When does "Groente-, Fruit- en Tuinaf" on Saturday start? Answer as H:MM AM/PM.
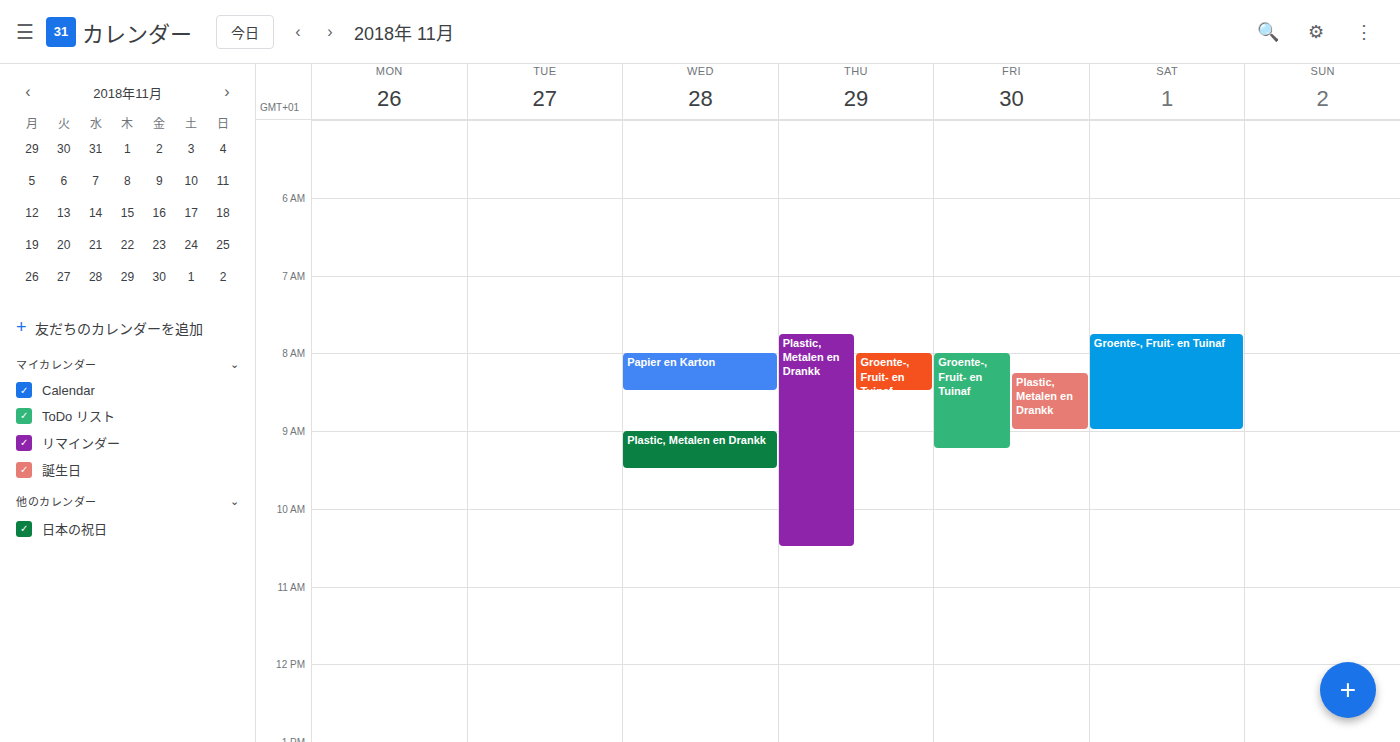
7:45 AM